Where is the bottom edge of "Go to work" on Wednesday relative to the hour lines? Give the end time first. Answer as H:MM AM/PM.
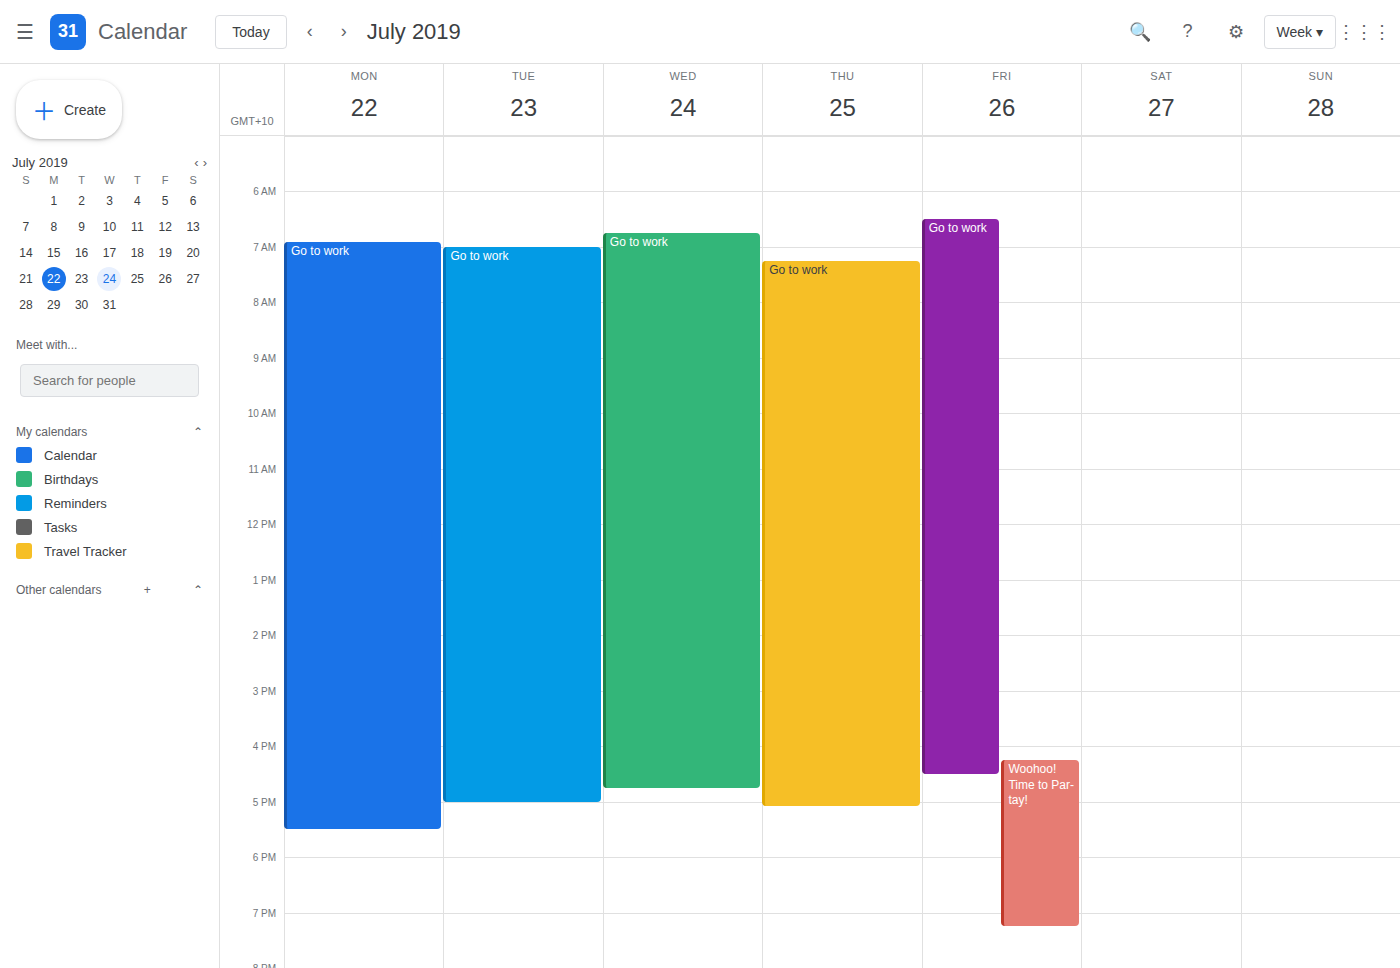
4:45 PM -- neither: three quarters of the way from the 4 PM line to the 5 PM line.